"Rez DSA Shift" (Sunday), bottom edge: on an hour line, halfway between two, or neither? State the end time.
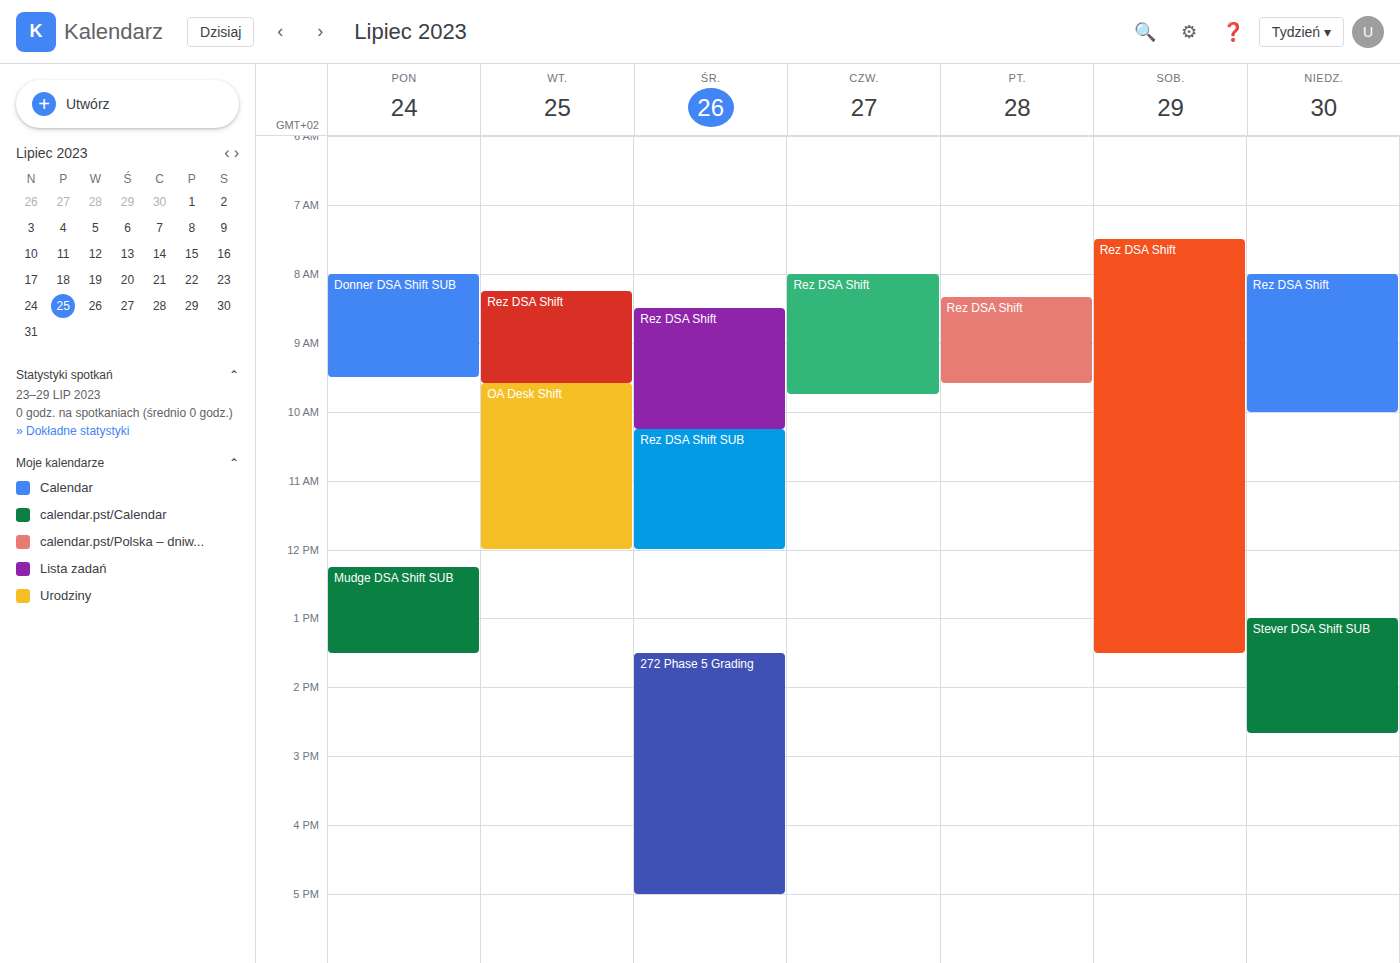
10:00 AM -- exactly on the 10 AM line.